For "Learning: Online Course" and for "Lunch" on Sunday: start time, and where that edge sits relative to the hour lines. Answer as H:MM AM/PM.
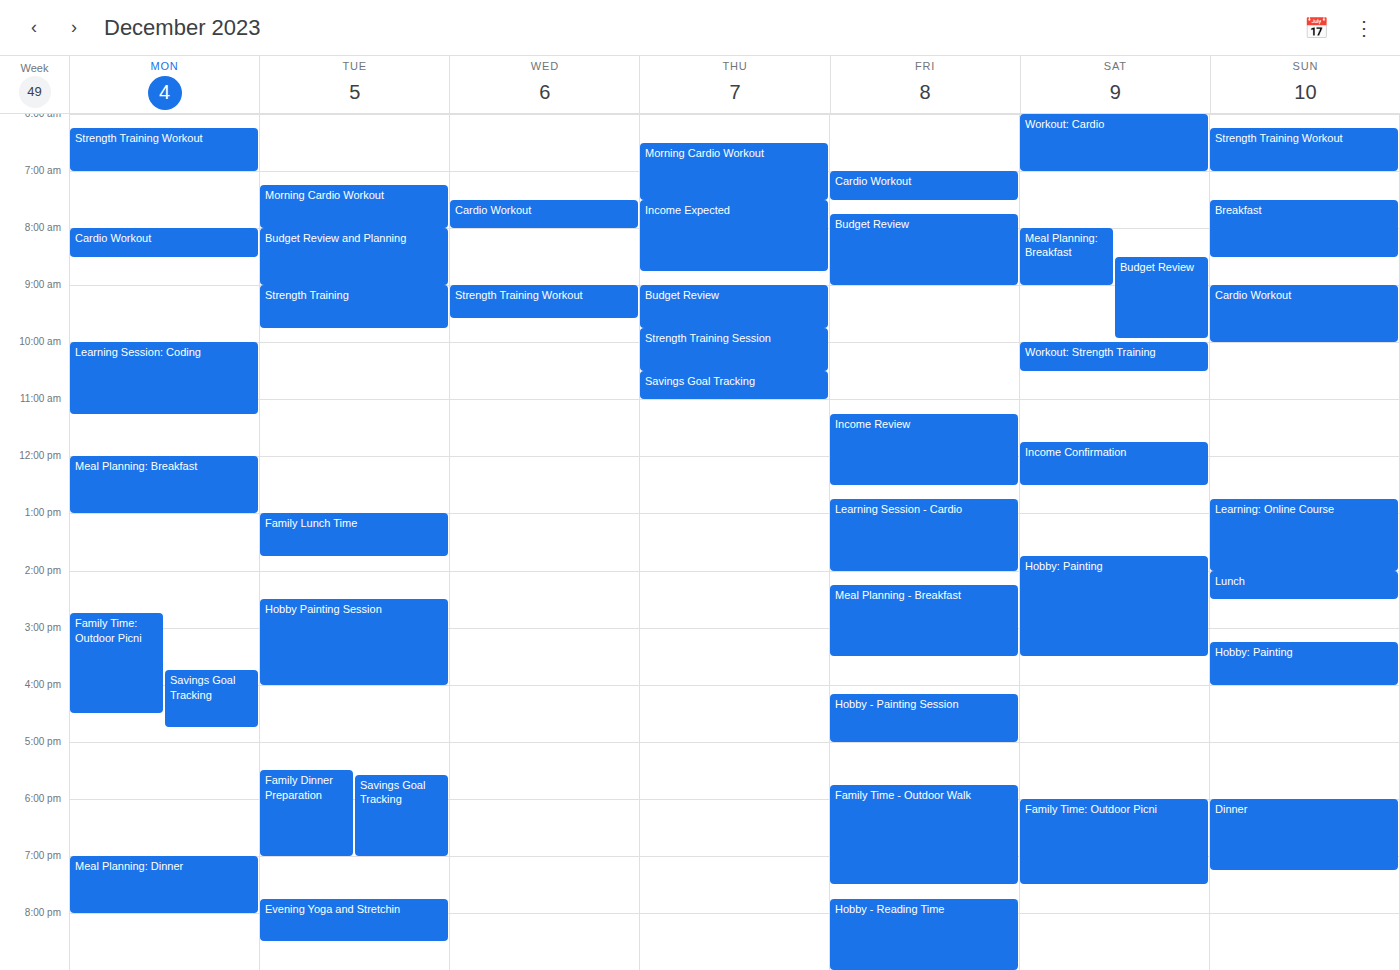
"Learning: Online Course": 12:45 PM, neither: three quarters of the way from the 12 PM line to the 1 PM line. "Lunch": 2:00 PM, exactly on the 2 PM line.